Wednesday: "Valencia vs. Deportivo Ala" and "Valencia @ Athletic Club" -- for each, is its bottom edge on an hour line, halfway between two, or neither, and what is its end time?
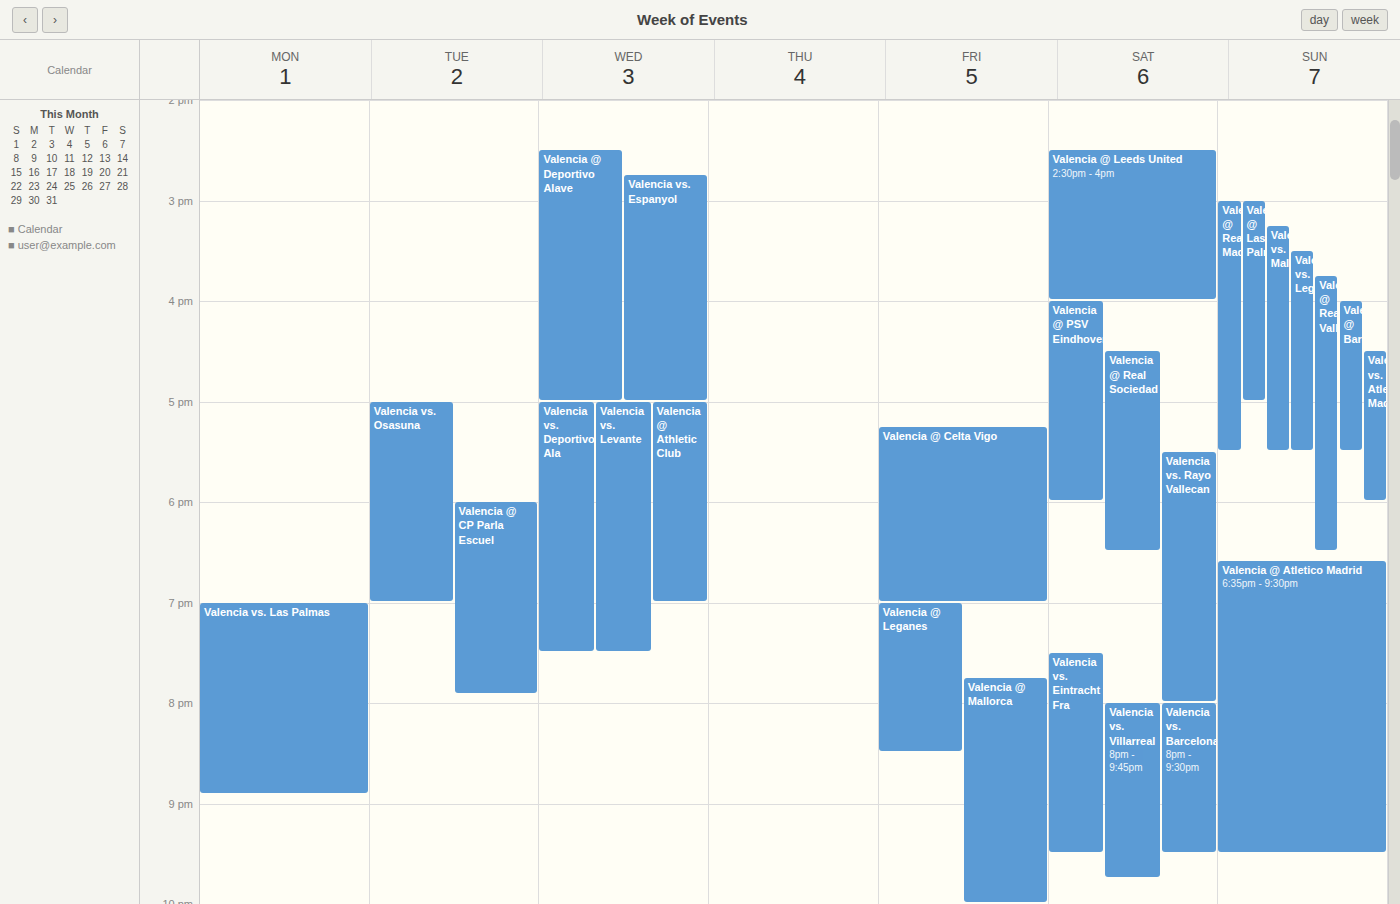
"Valencia vs. Deportivo Ala": 7:30 PM, halfway between the 7 PM and 8 PM lines. "Valencia @ Athletic Club": 7:00 PM, exactly on the 7 PM line.